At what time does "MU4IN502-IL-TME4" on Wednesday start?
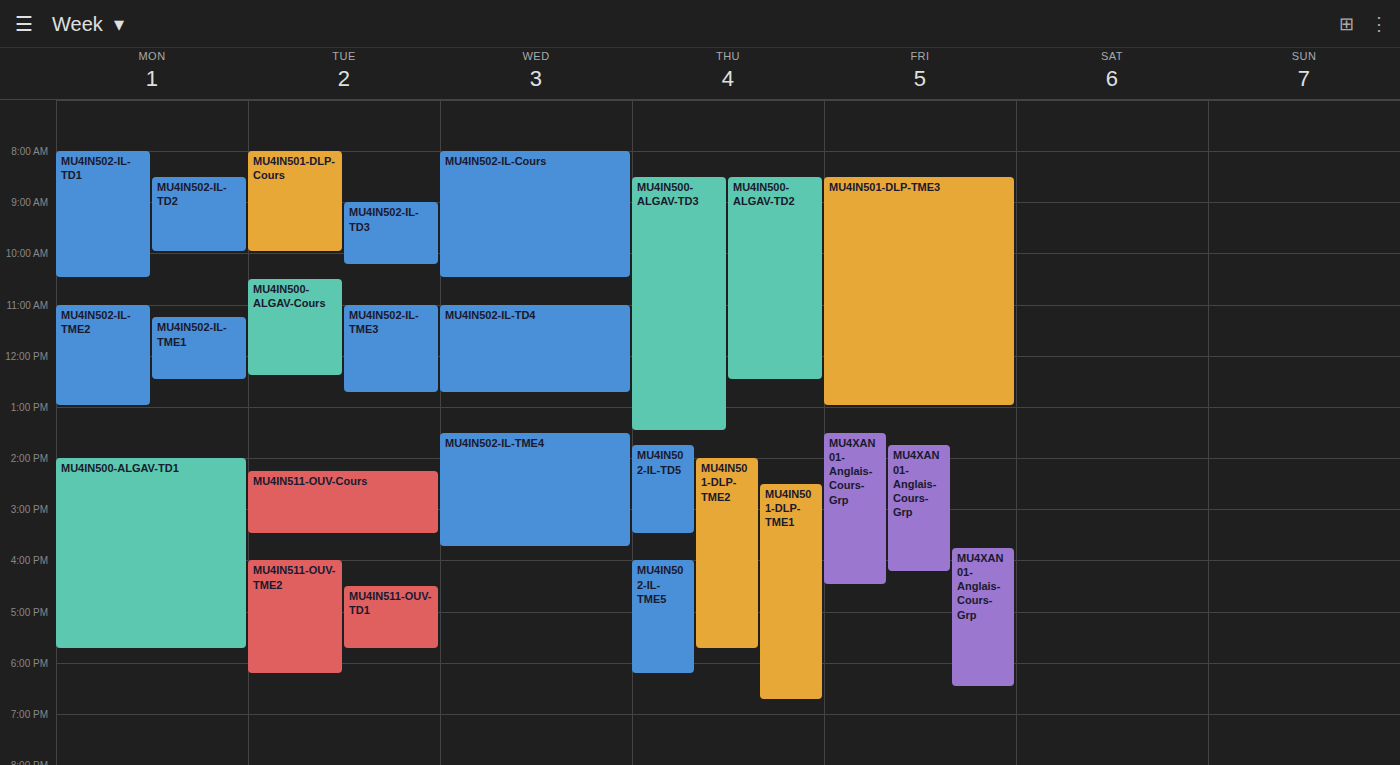
1:30 PM